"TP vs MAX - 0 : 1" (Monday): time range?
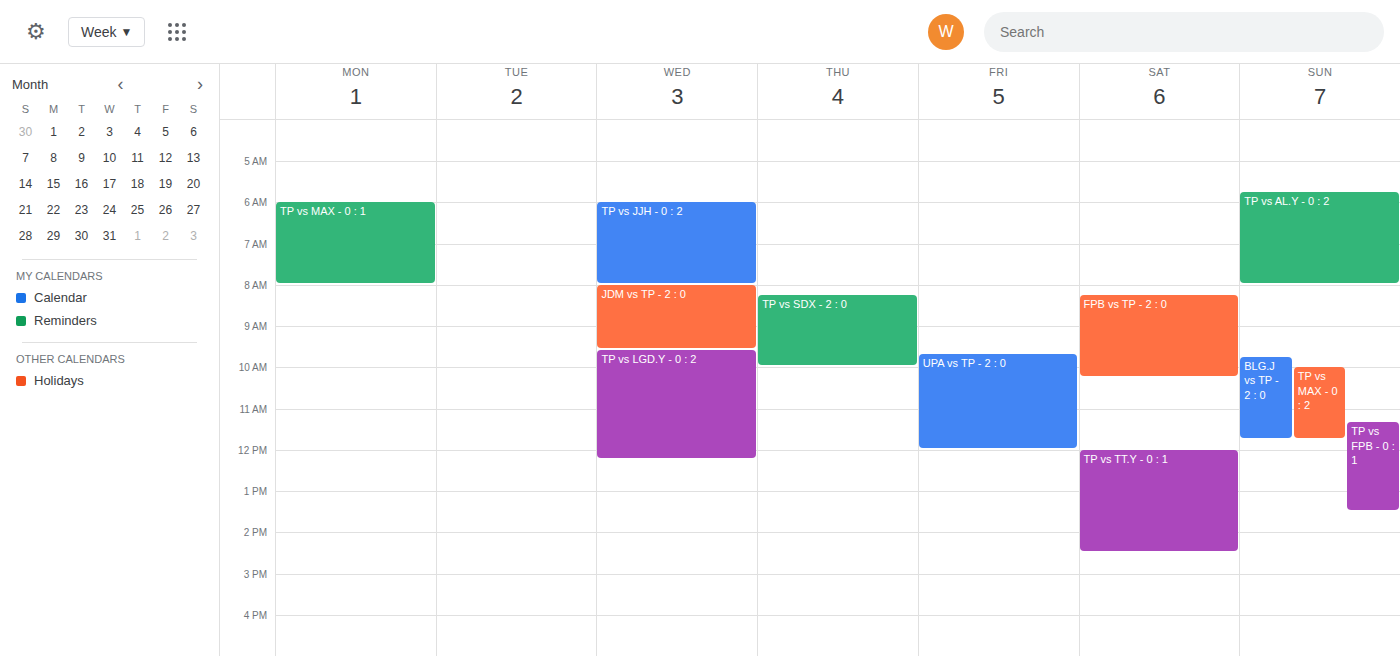
6:00 AM to 8:00 AM